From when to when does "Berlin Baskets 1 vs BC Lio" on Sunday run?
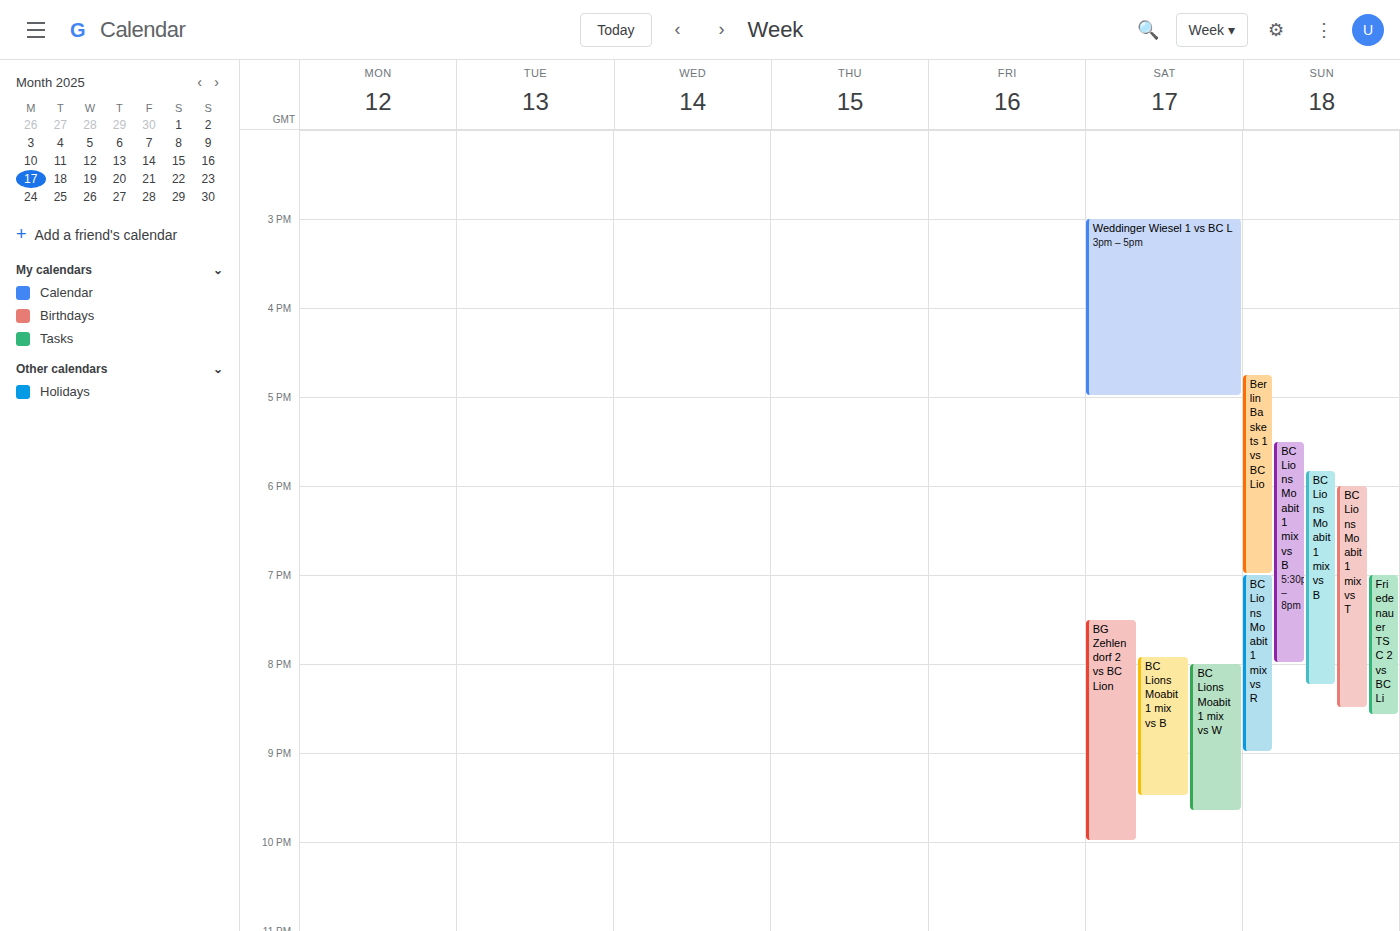
4:45 PM to 7:00 PM